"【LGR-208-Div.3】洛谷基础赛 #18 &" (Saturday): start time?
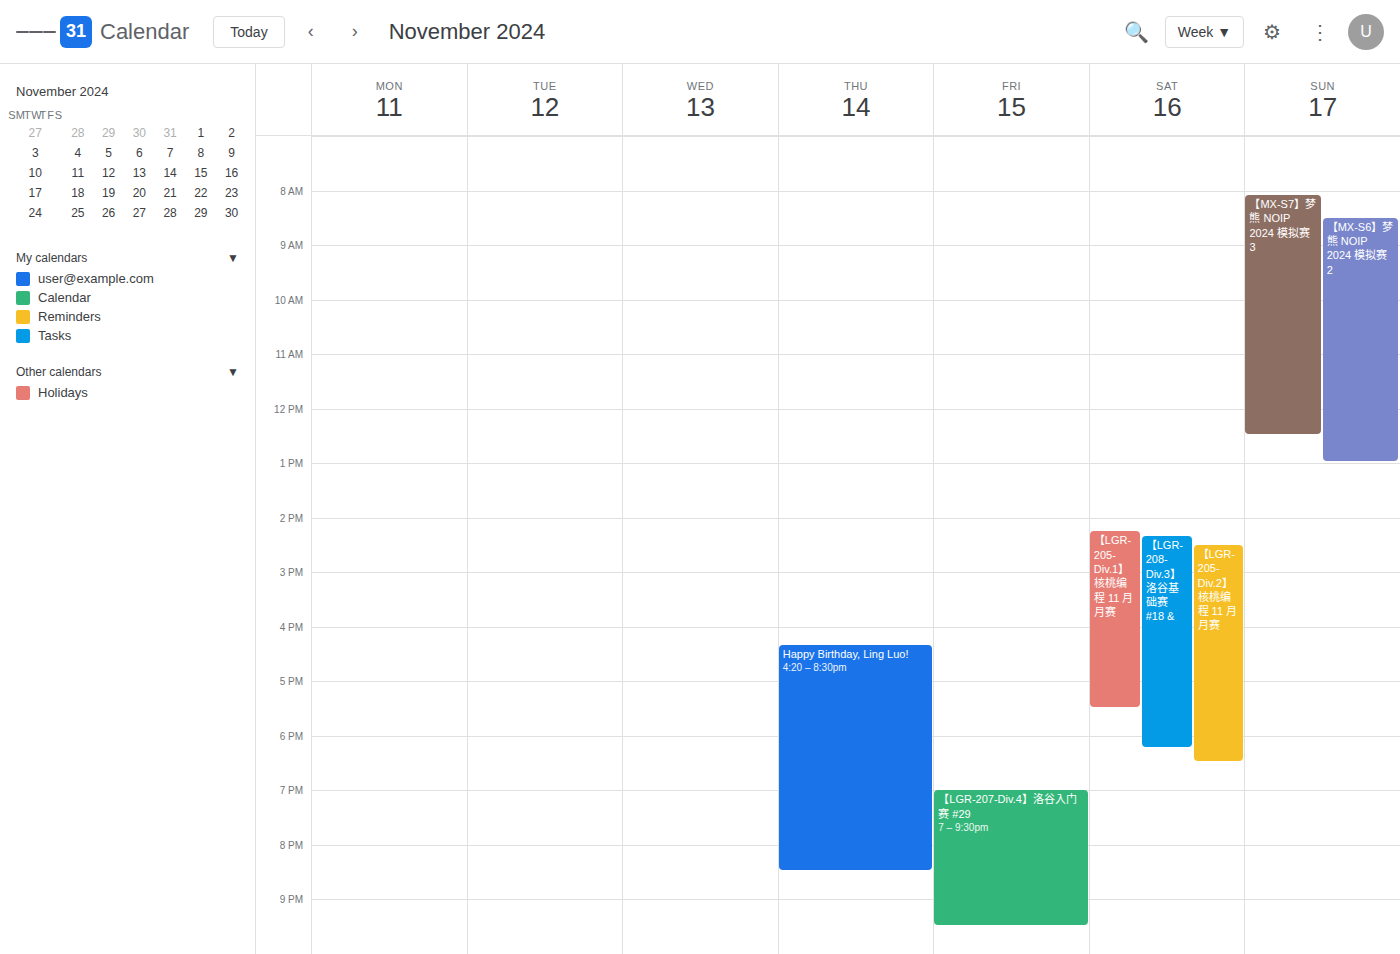
2:20 PM